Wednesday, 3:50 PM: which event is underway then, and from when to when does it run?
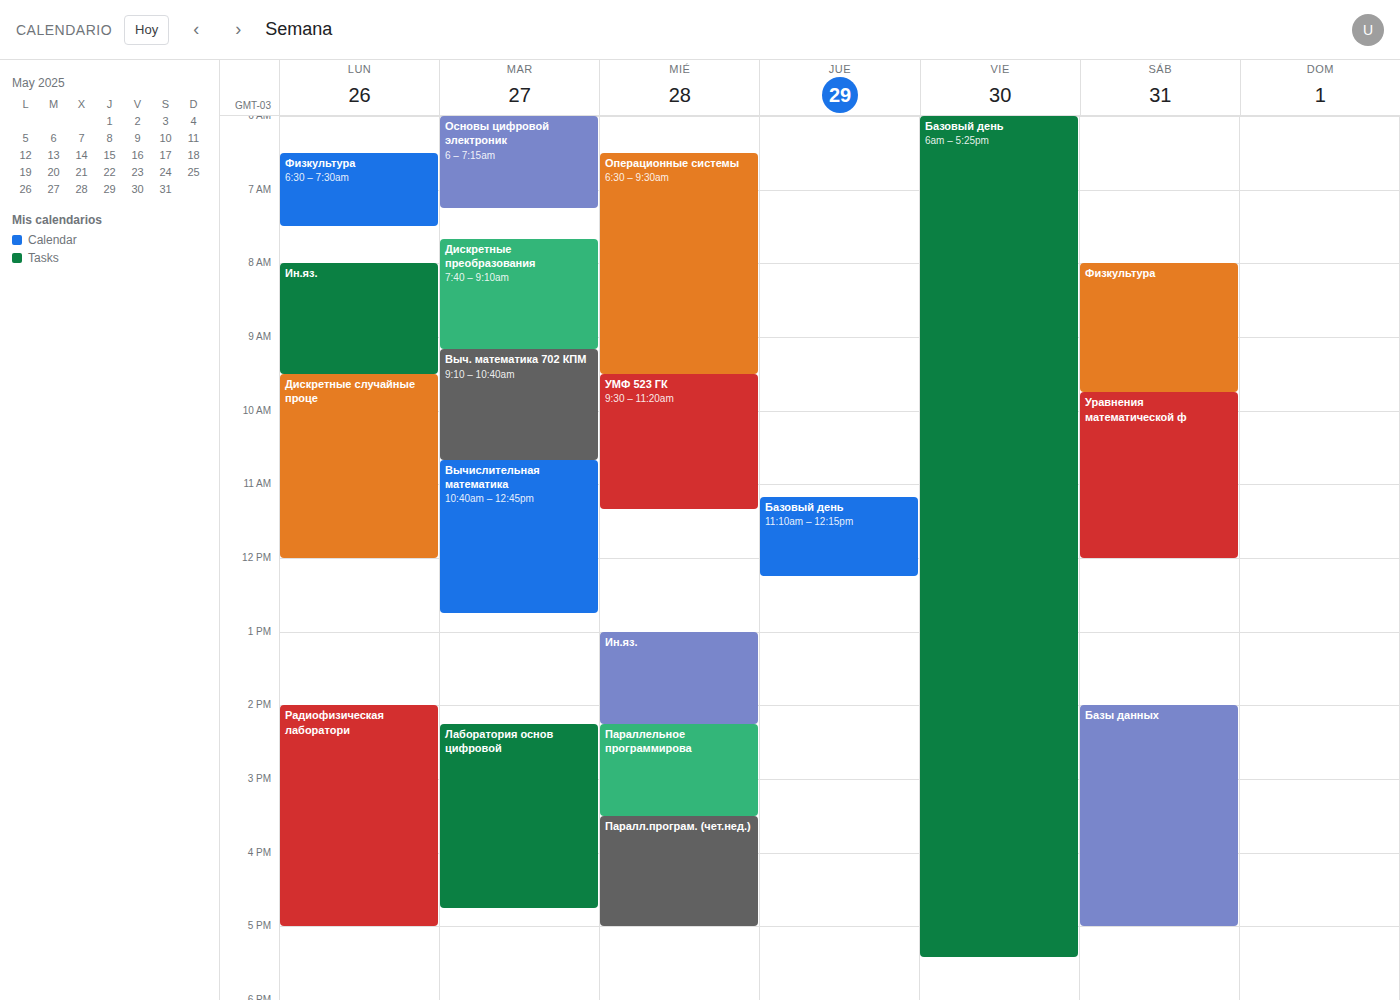
"Паралл.програм. (чет.нед.)", 3:30 PM to 5:00 PM